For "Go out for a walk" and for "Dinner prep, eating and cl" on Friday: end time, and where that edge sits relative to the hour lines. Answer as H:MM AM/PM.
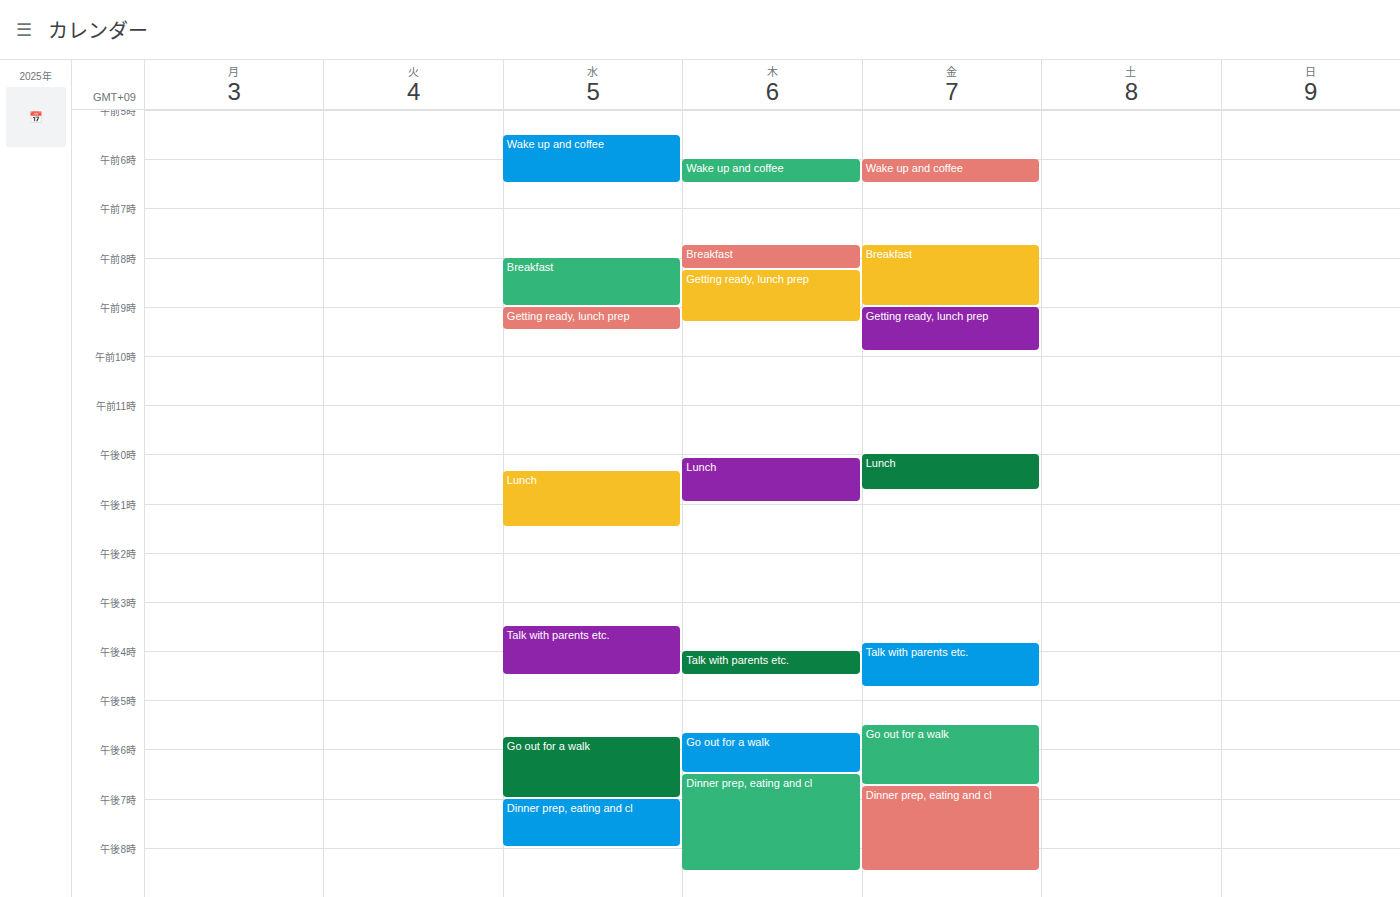
"Go out for a walk": 6:45 PM, neither: three quarters of the way from the 6 PM line to the 7 PM line. "Dinner prep, eating and cl": 8:30 PM, halfway between the 8 PM and 9 PM lines.